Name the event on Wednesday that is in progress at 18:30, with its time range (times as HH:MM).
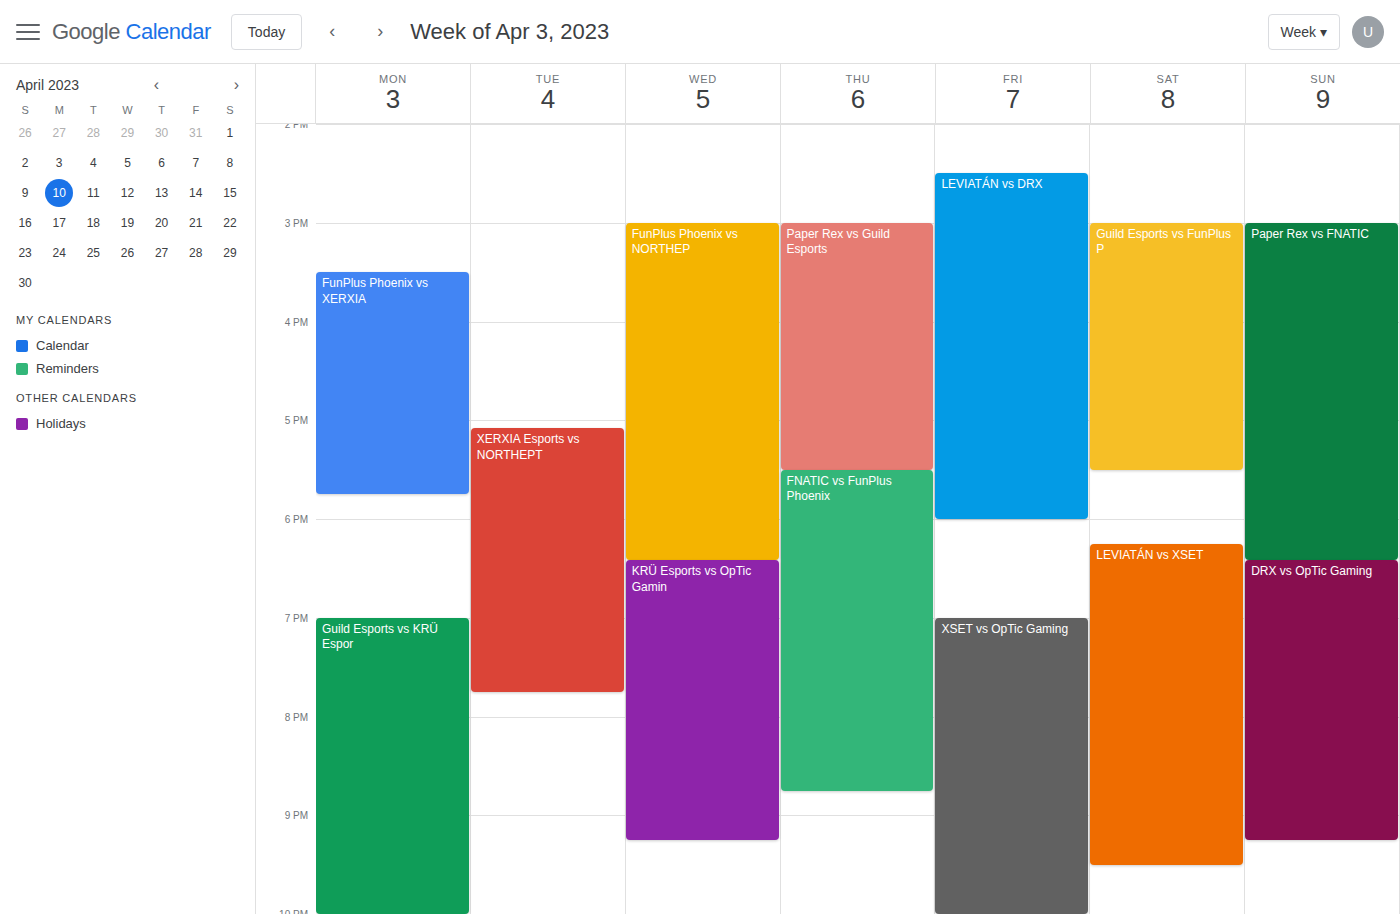
"KRÜ Esports vs OpTic Gamin", 18:25 to 21:15